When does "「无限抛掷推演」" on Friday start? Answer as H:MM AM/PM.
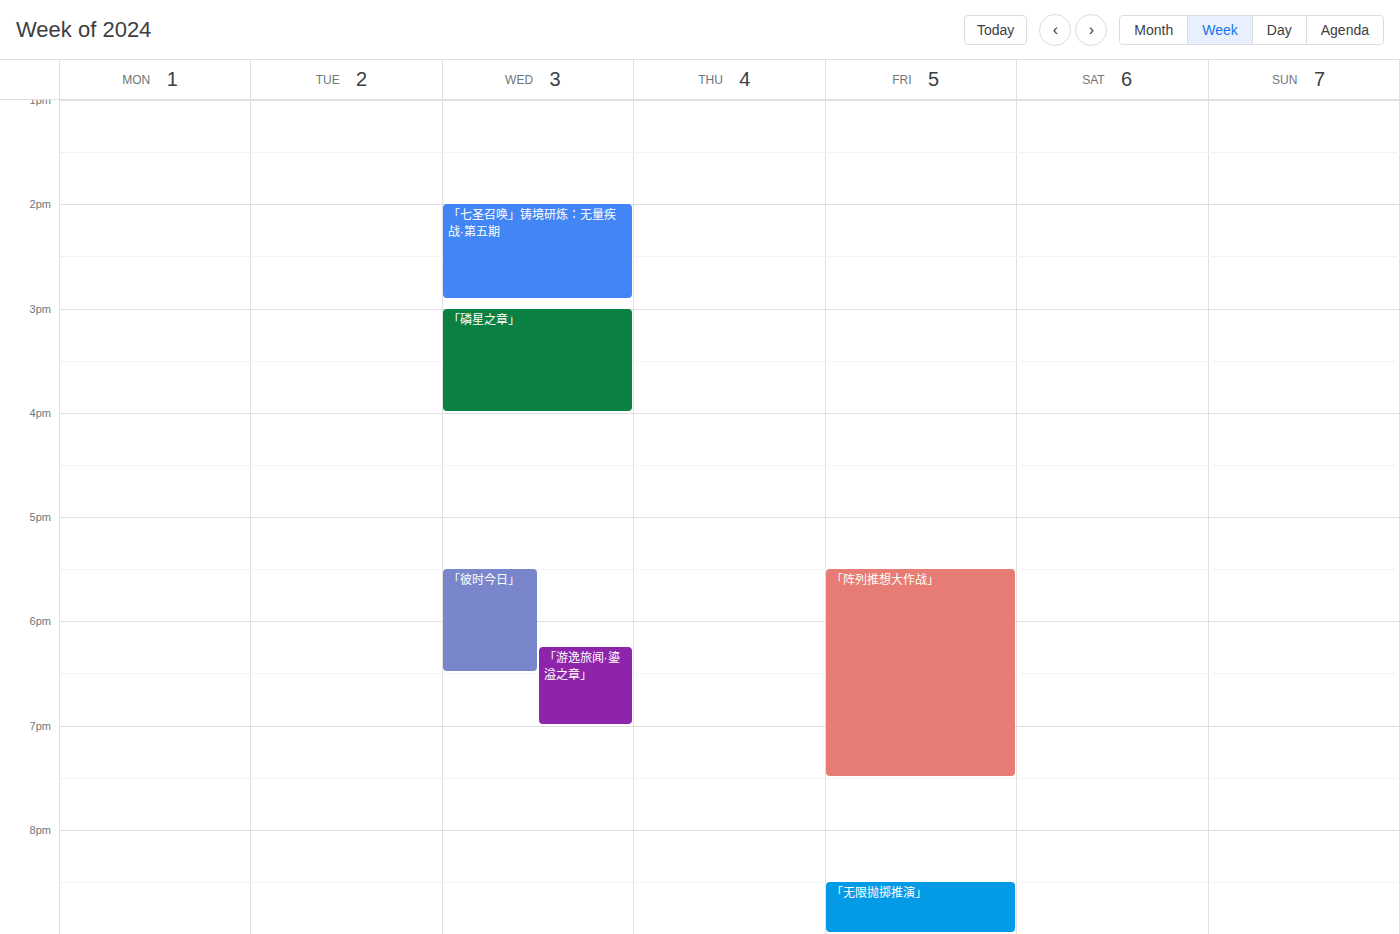
8:30 PM